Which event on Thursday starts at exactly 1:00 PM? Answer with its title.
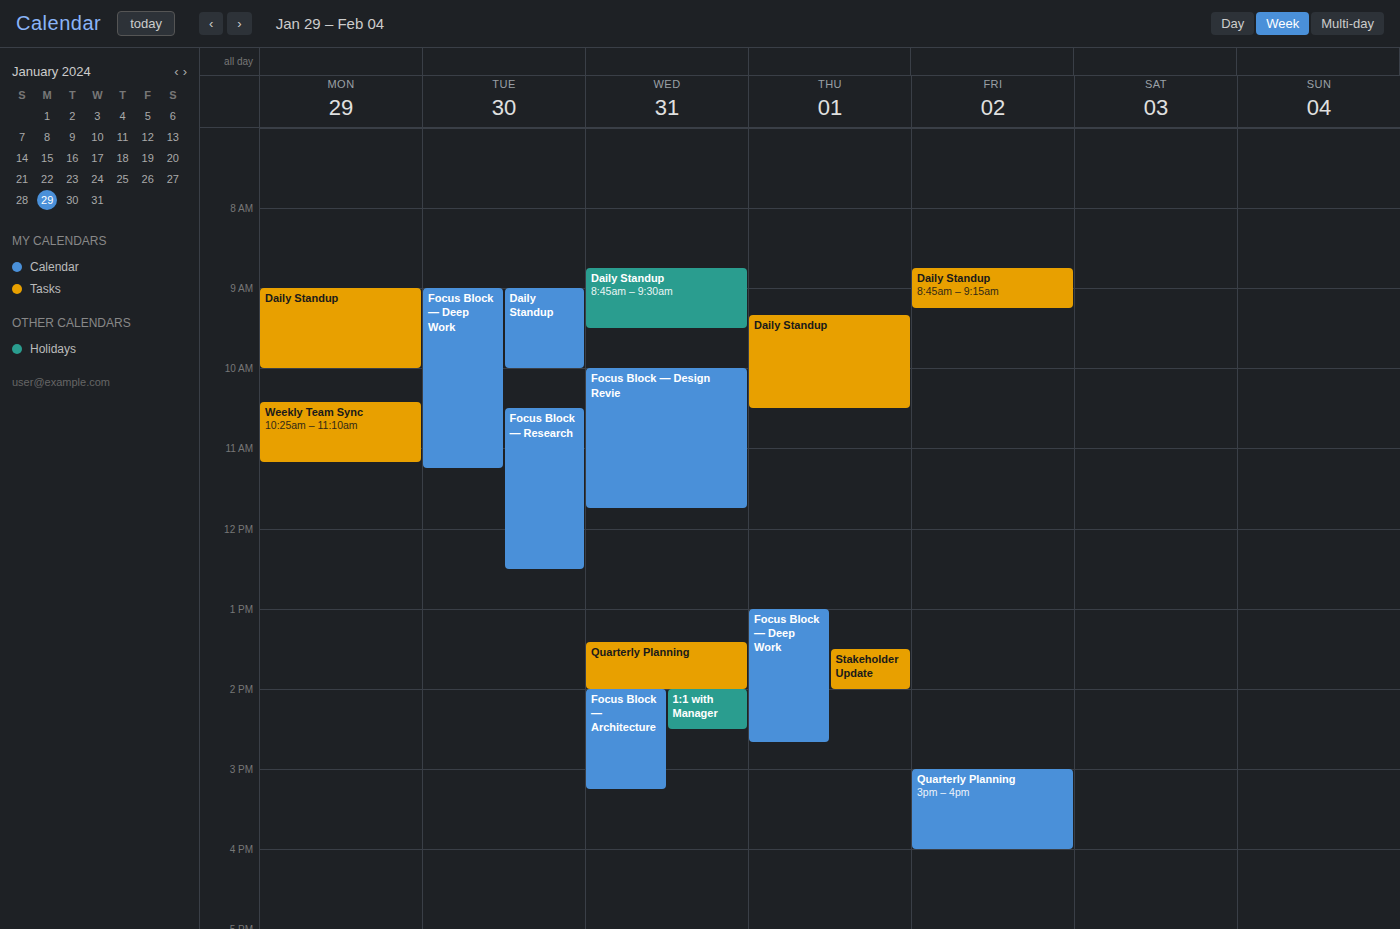
"Focus Block — Deep Work"